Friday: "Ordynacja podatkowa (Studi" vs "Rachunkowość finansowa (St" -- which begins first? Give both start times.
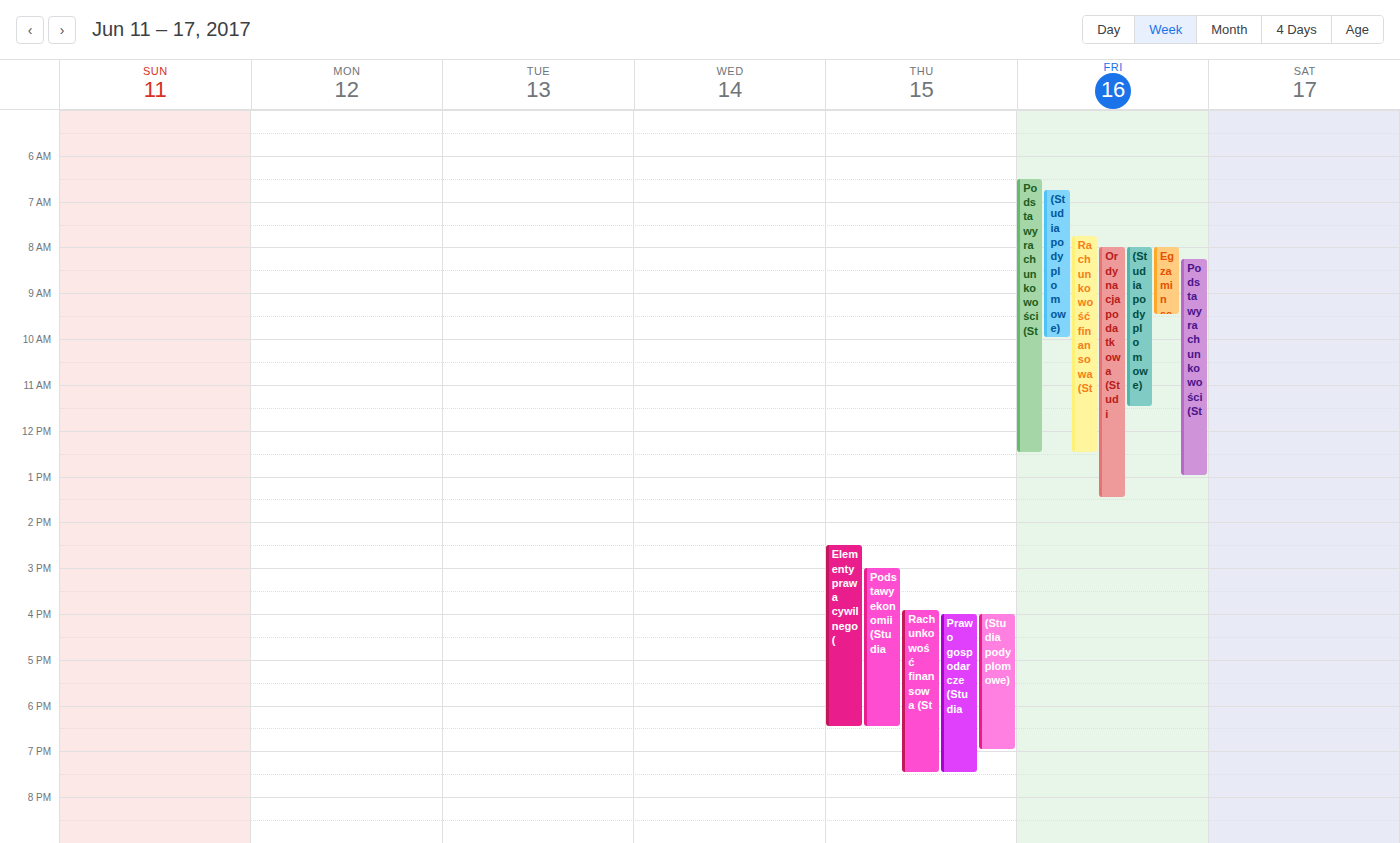
"Rachunkowość finansowa (St" 7:45 AM; "Ordynacja podatkowa (Studi" 8:00 AM.